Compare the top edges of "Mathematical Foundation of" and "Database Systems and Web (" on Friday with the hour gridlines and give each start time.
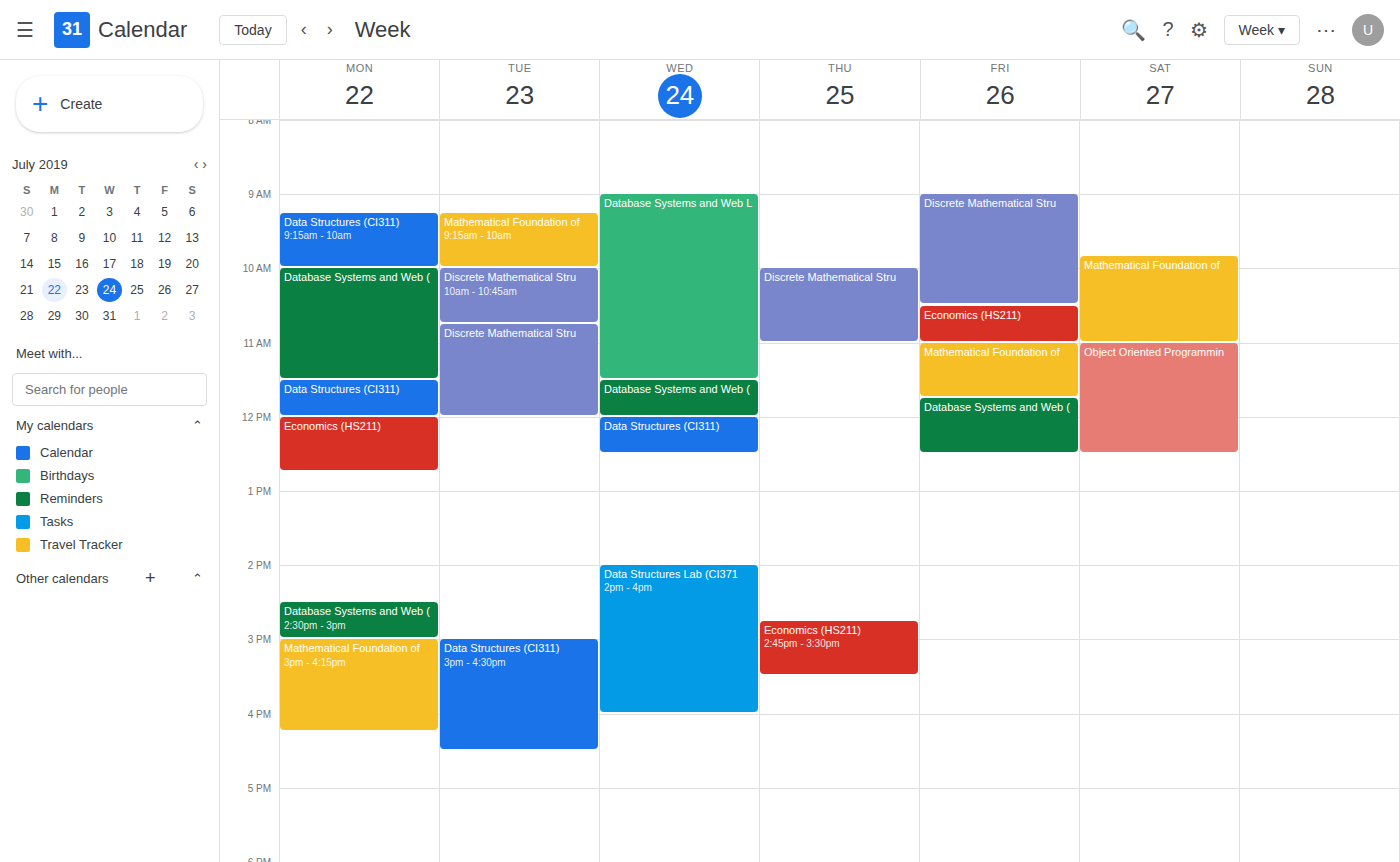
"Mathematical Foundation of": 11:00 AM, exactly on the 11 AM line. "Database Systems and Web (": 11:45 AM, neither: three quarters of the way from the 11 AM line to the 12 PM line.